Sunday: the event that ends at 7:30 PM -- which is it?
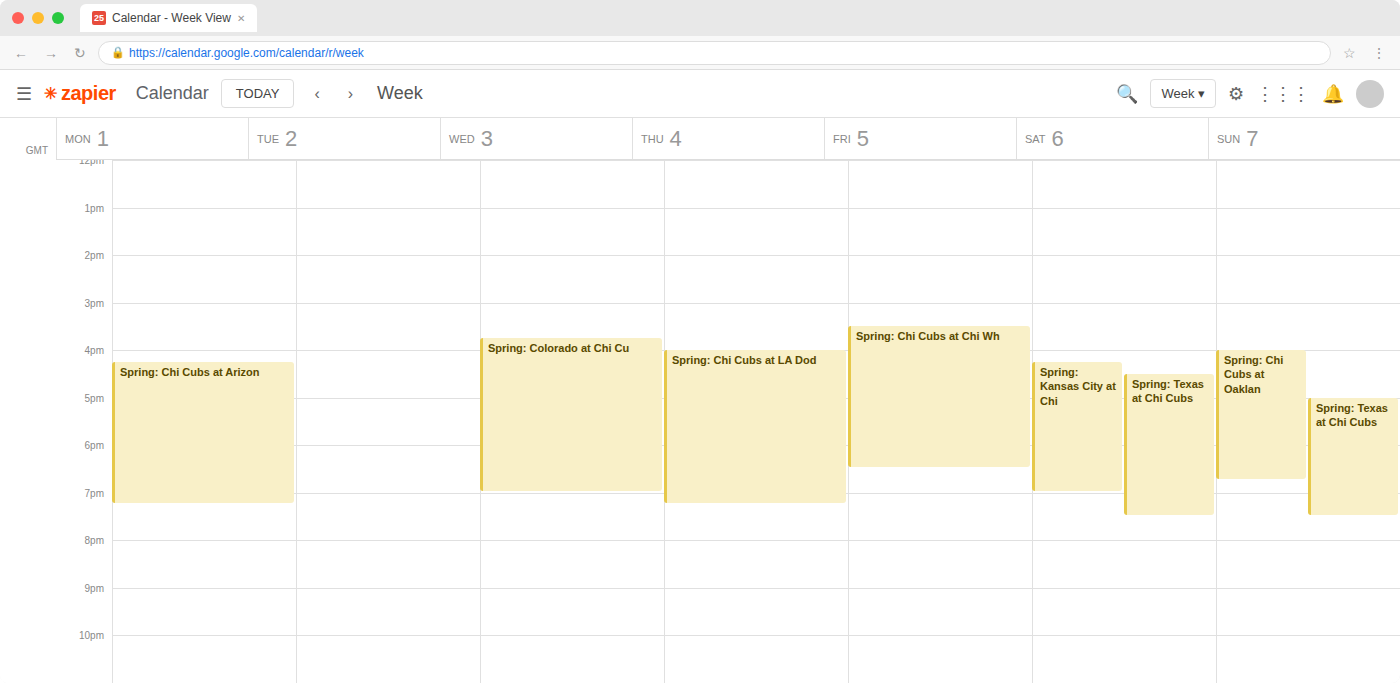
"Spring: Texas at Chi Cubs"